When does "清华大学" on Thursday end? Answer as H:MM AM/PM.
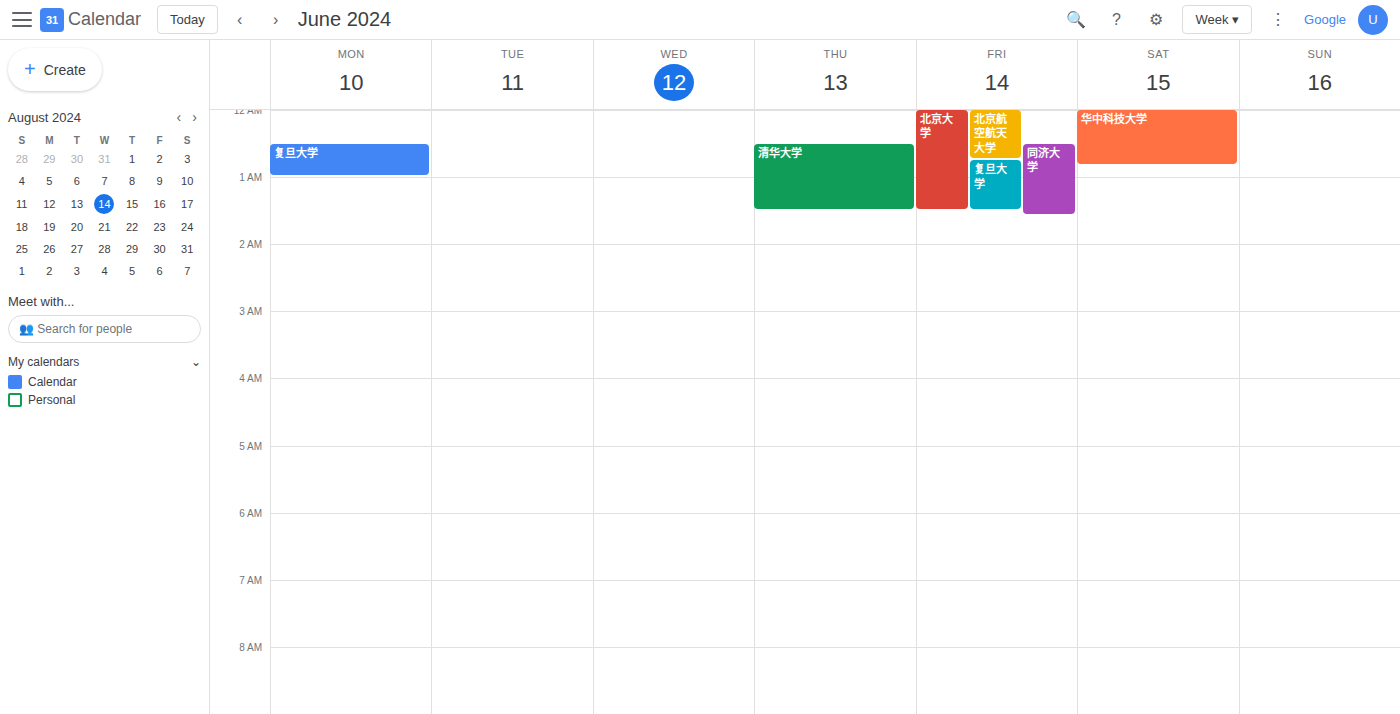
1:30 AM